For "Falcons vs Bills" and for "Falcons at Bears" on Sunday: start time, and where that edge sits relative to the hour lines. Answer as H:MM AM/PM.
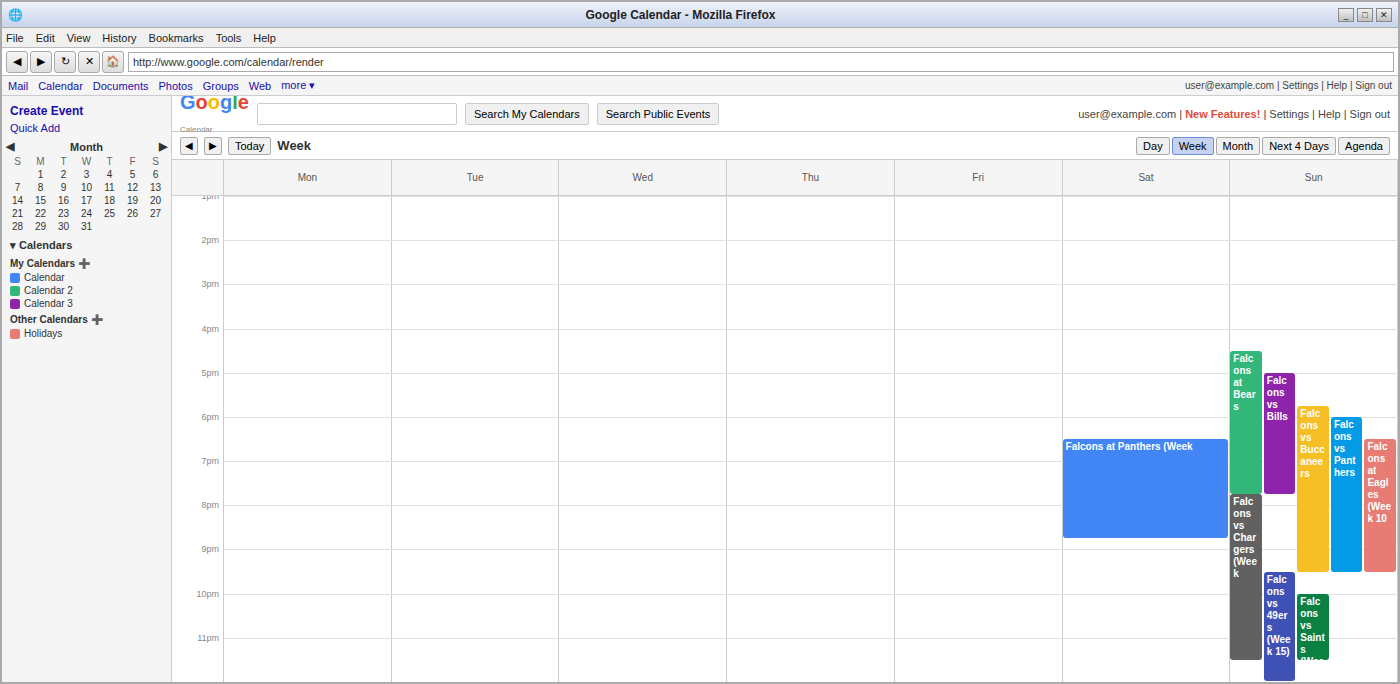
"Falcons vs Bills": 5:00 PM, exactly on the 5 PM line. "Falcons at Bears": 4:30 PM, halfway between the 4 PM and 5 PM lines.